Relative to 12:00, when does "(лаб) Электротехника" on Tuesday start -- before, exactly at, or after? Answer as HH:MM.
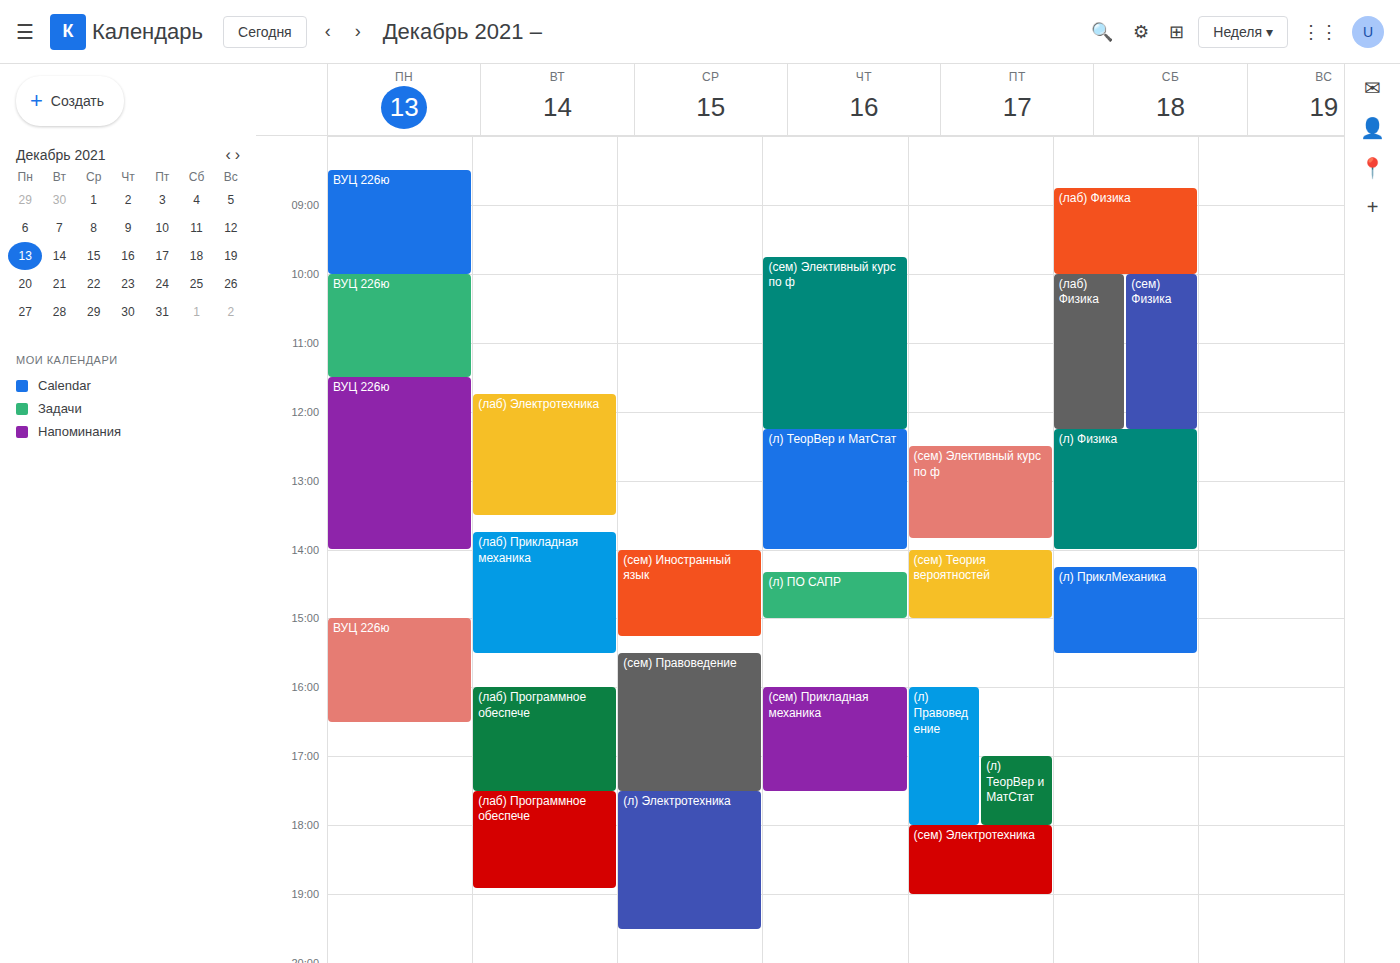
11:45 -- before 12:00, 15 minutes above the 12:00 line.